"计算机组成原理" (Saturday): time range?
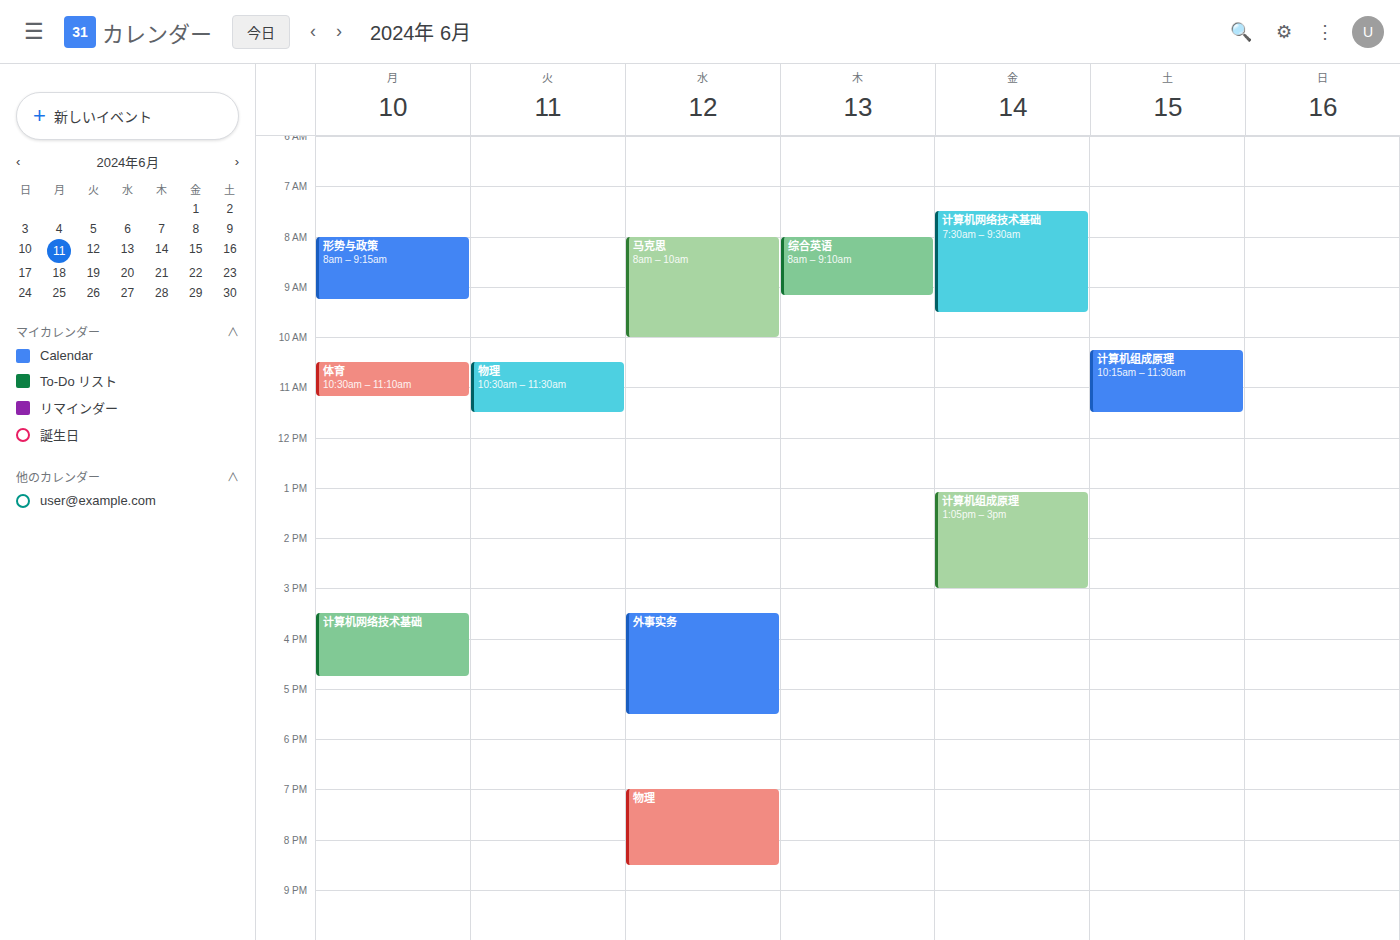
10:15 AM to 11:30 AM